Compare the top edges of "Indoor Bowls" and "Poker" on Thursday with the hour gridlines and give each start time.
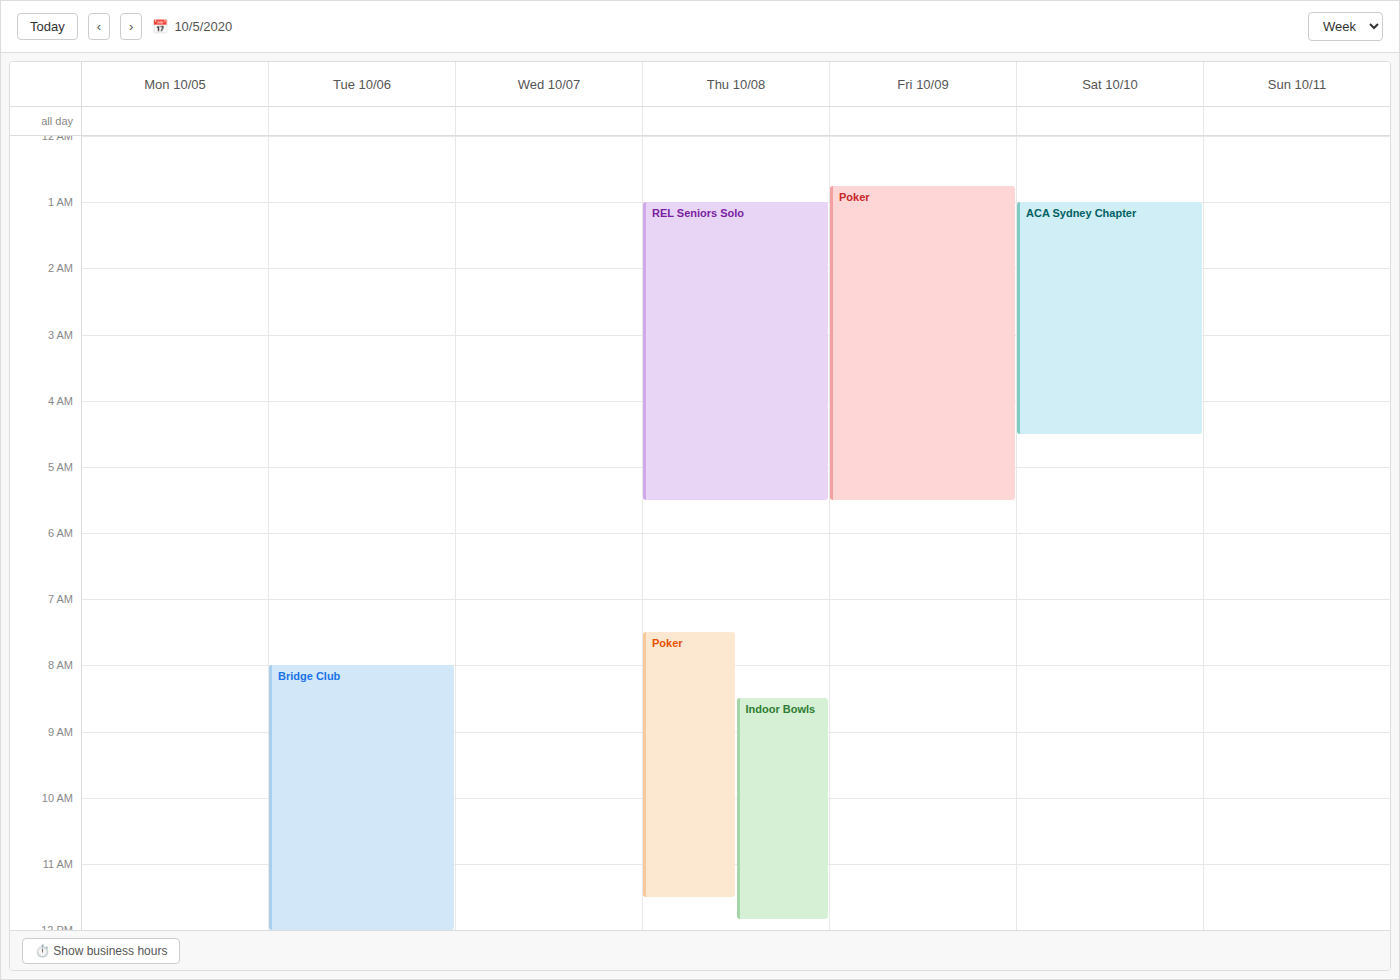
"Indoor Bowls": 8:30 AM, halfway between the 8 AM and 9 AM lines. "Poker": 7:30 AM, halfway between the 7 AM and 8 AM lines.